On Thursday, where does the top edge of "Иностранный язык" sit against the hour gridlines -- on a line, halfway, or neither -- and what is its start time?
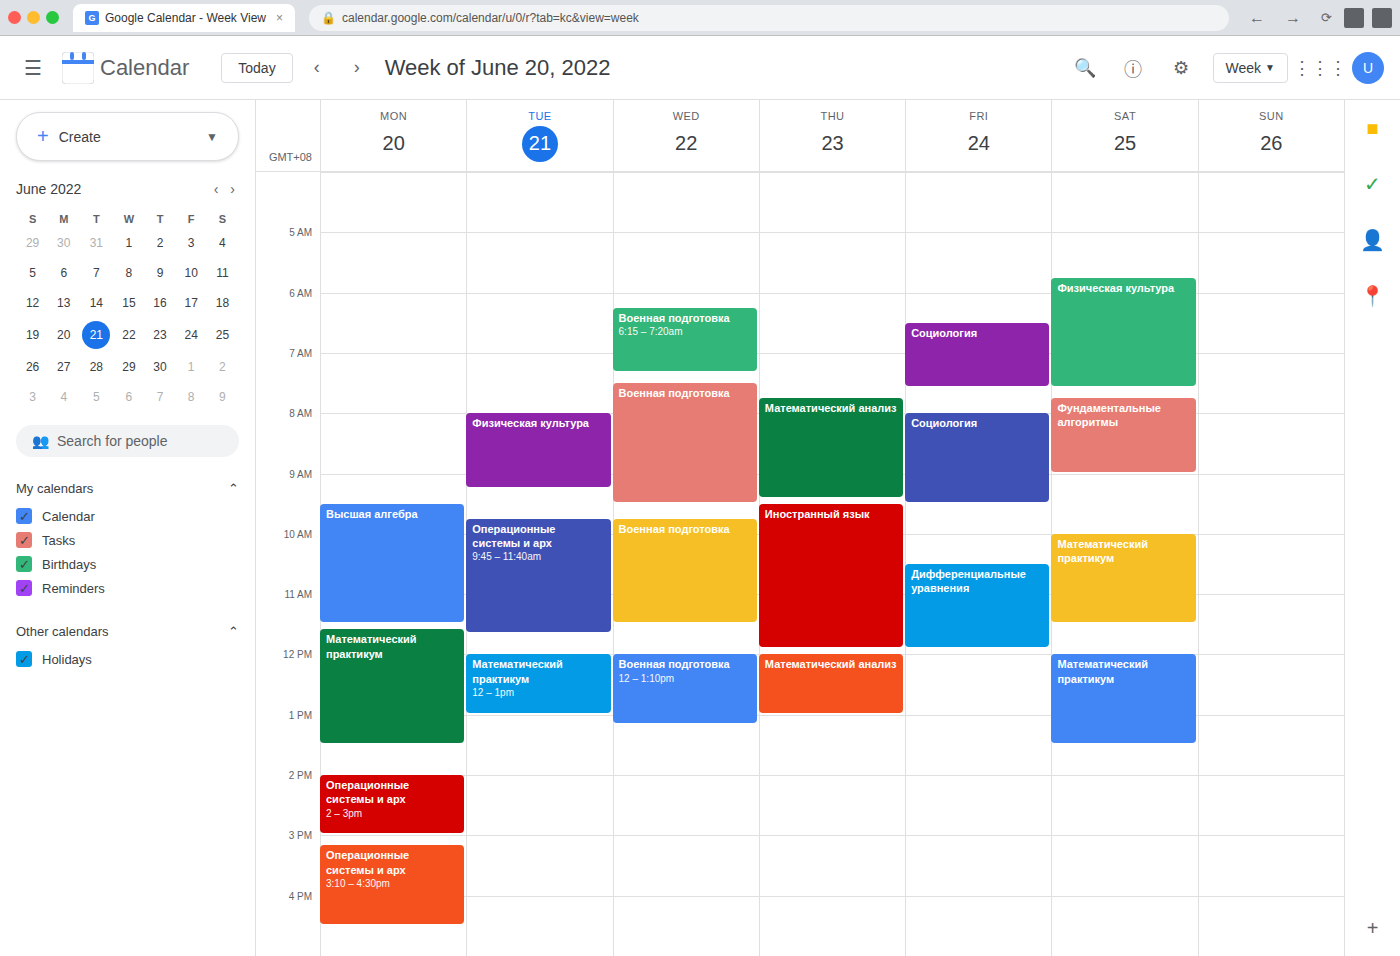
9:30 AM -- halfway between the 9 AM and 10 AM lines.